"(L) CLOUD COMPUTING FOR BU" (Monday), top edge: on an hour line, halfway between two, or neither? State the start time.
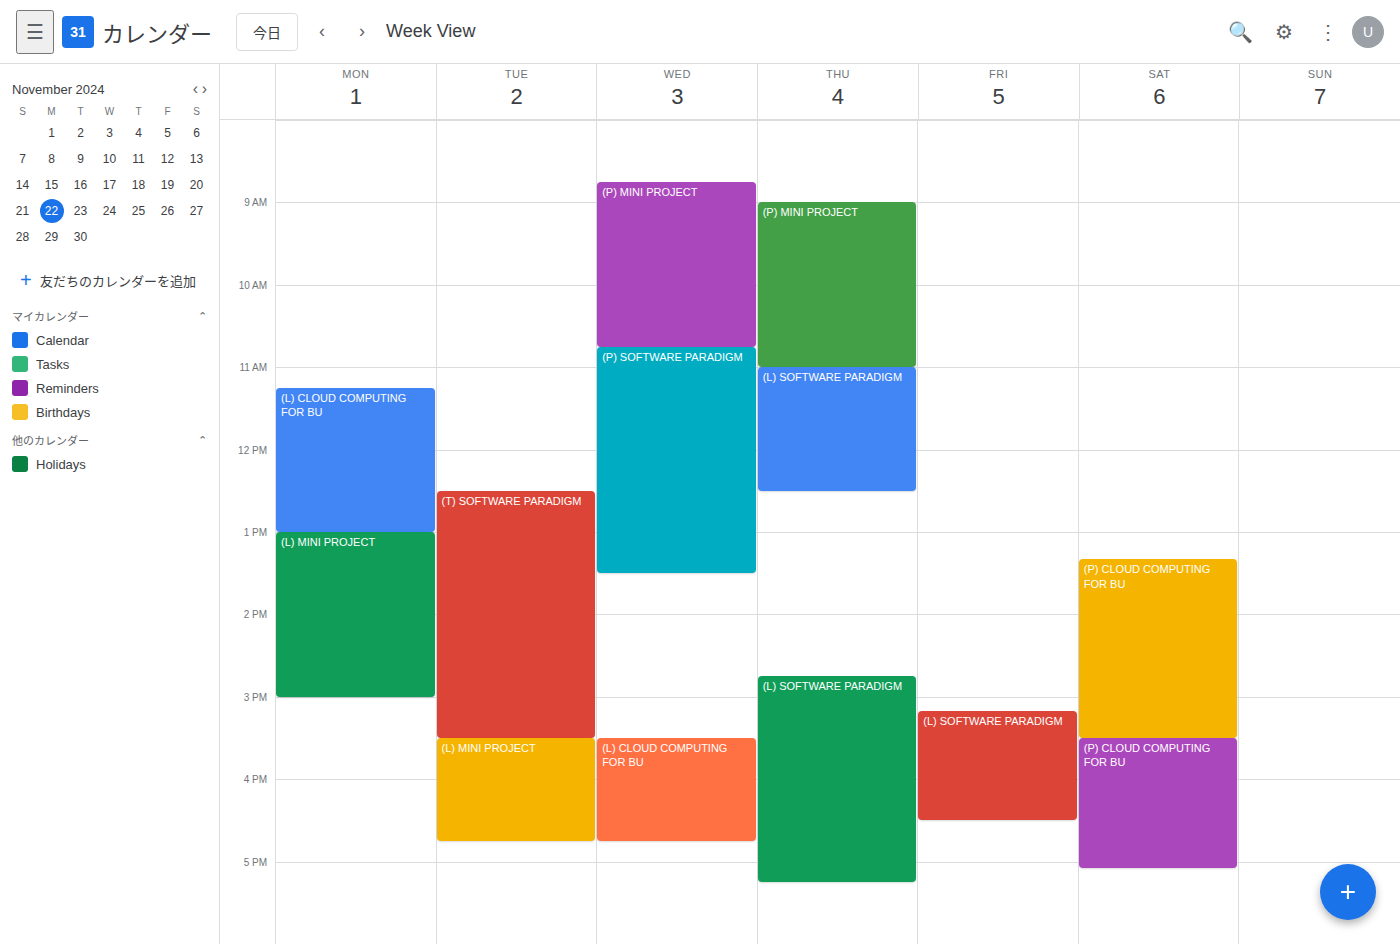
11:15 AM -- neither: a quarter of the way from the 11 AM line to the 12 PM line.